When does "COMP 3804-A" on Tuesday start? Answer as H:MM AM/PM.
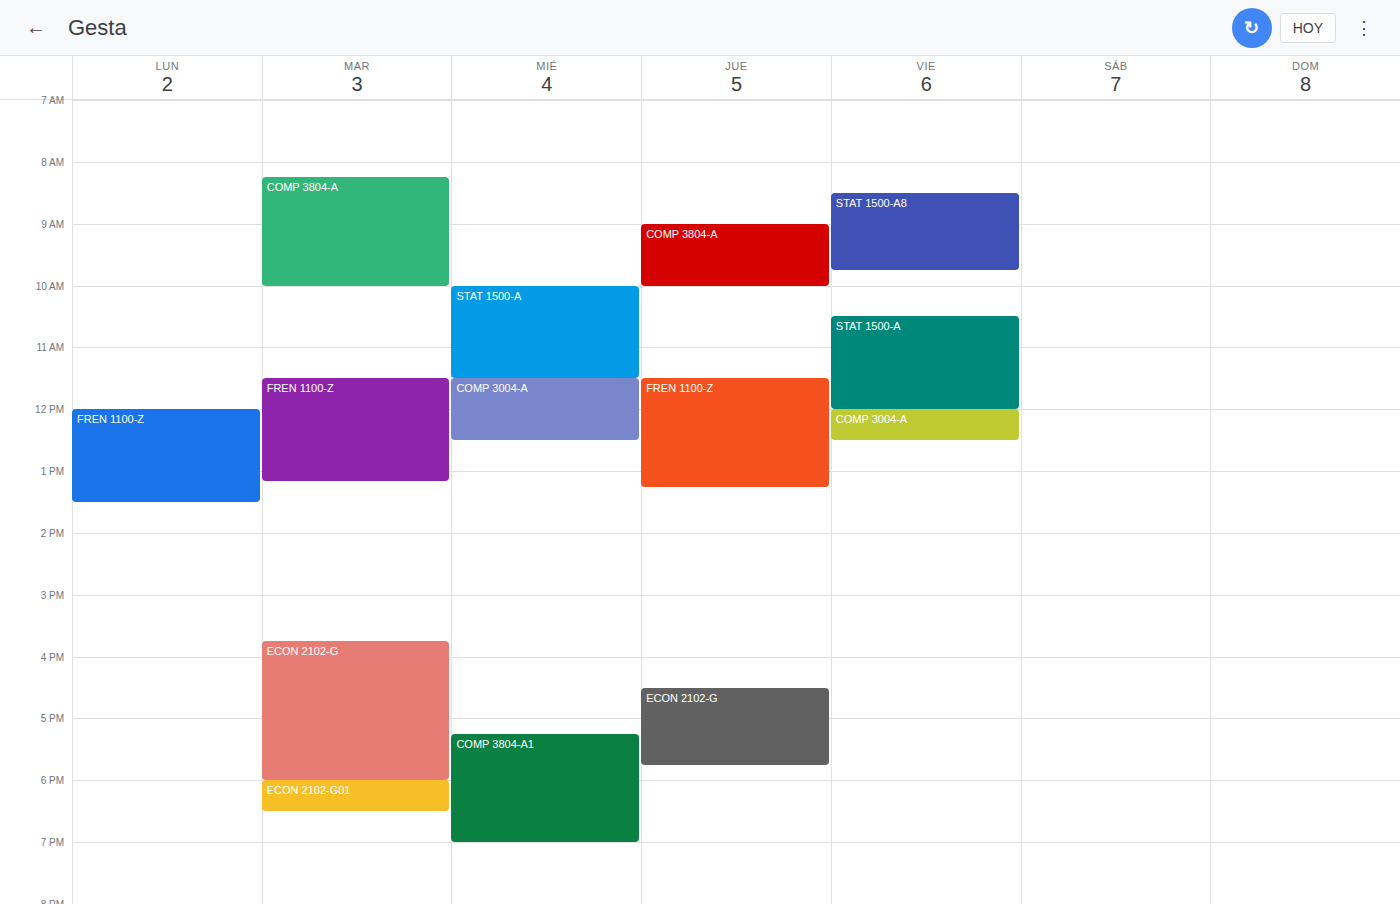
8:15 AM